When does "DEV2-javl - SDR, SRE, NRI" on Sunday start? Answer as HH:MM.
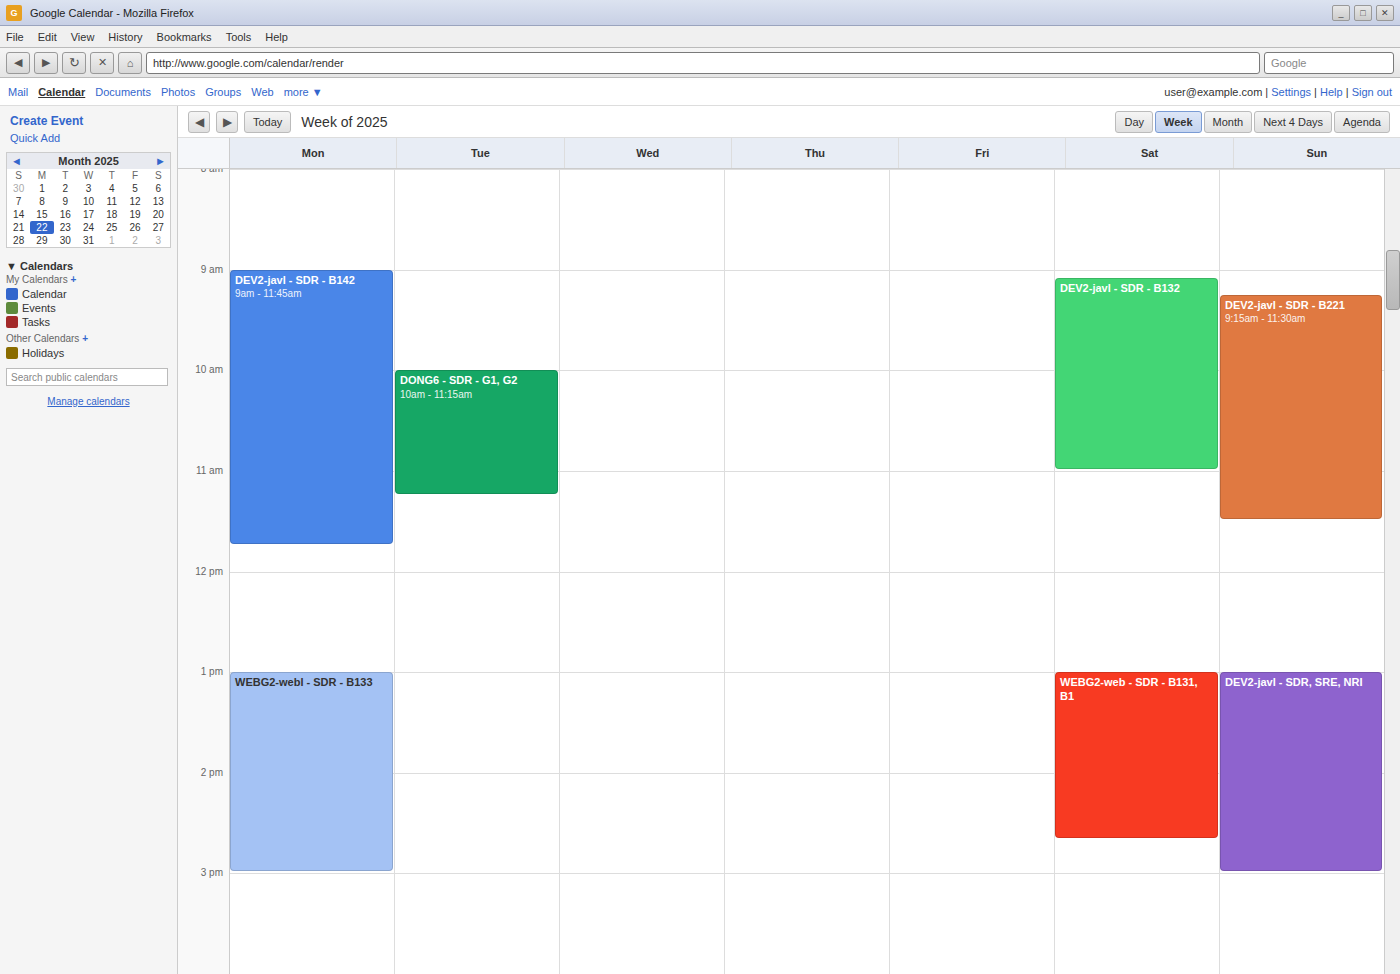
13:00